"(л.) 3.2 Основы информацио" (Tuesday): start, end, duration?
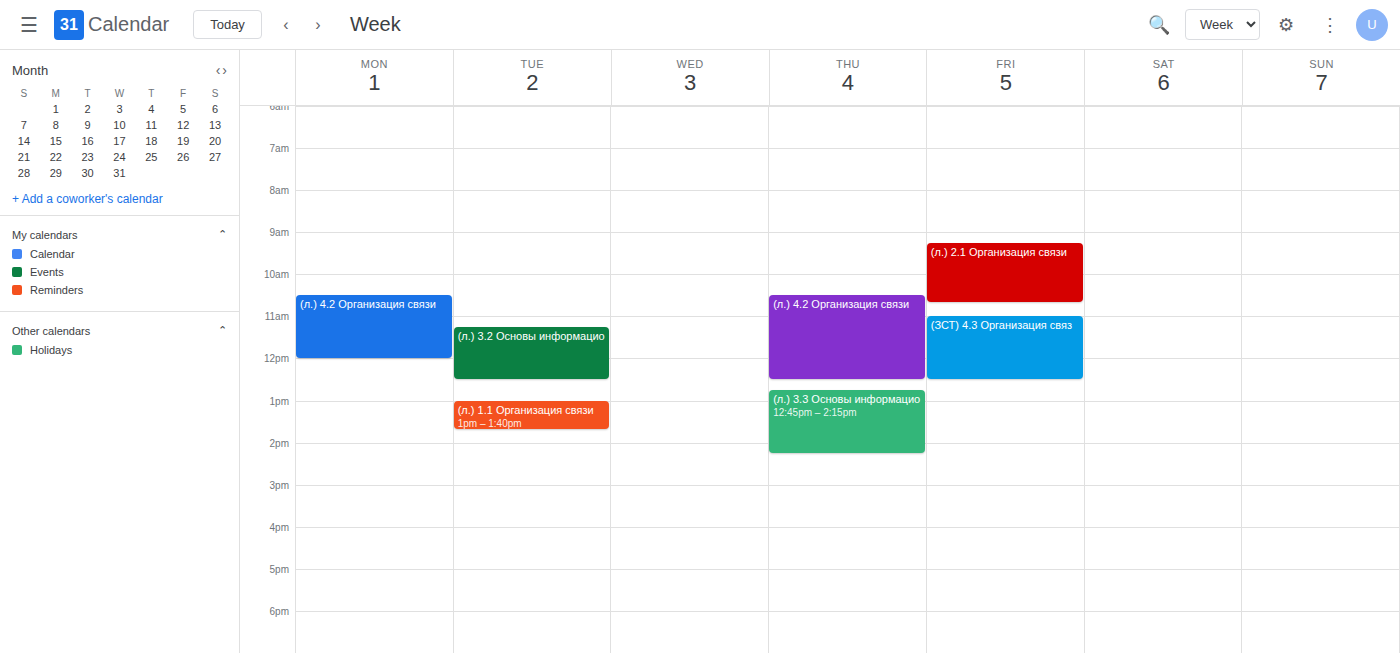
11:15 AM to 12:30 PM, 1 hour 15 minutes